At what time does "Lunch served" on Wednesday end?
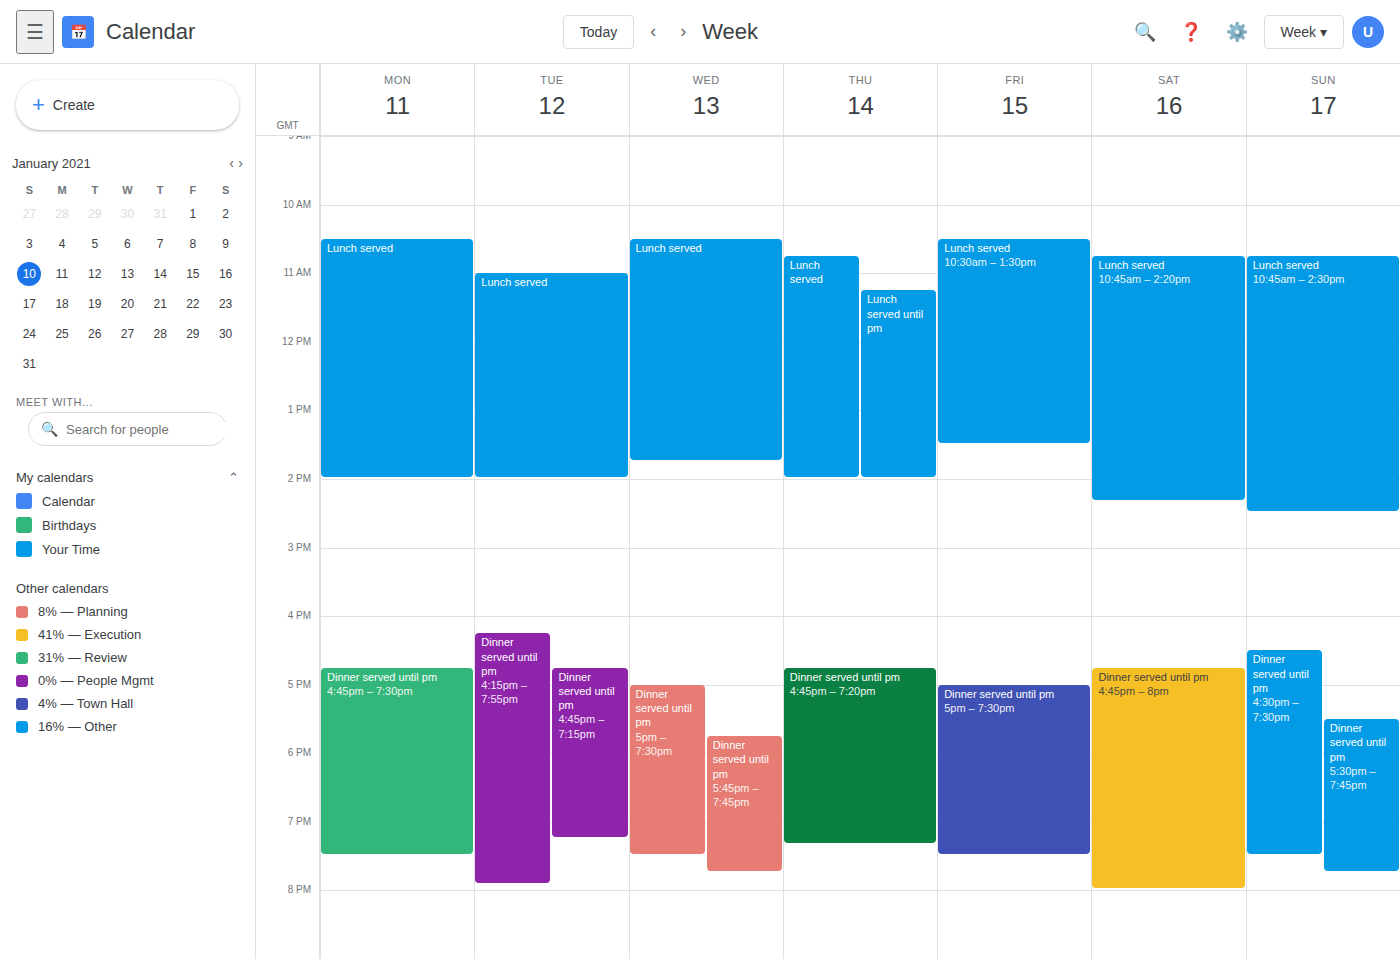
1:45 PM